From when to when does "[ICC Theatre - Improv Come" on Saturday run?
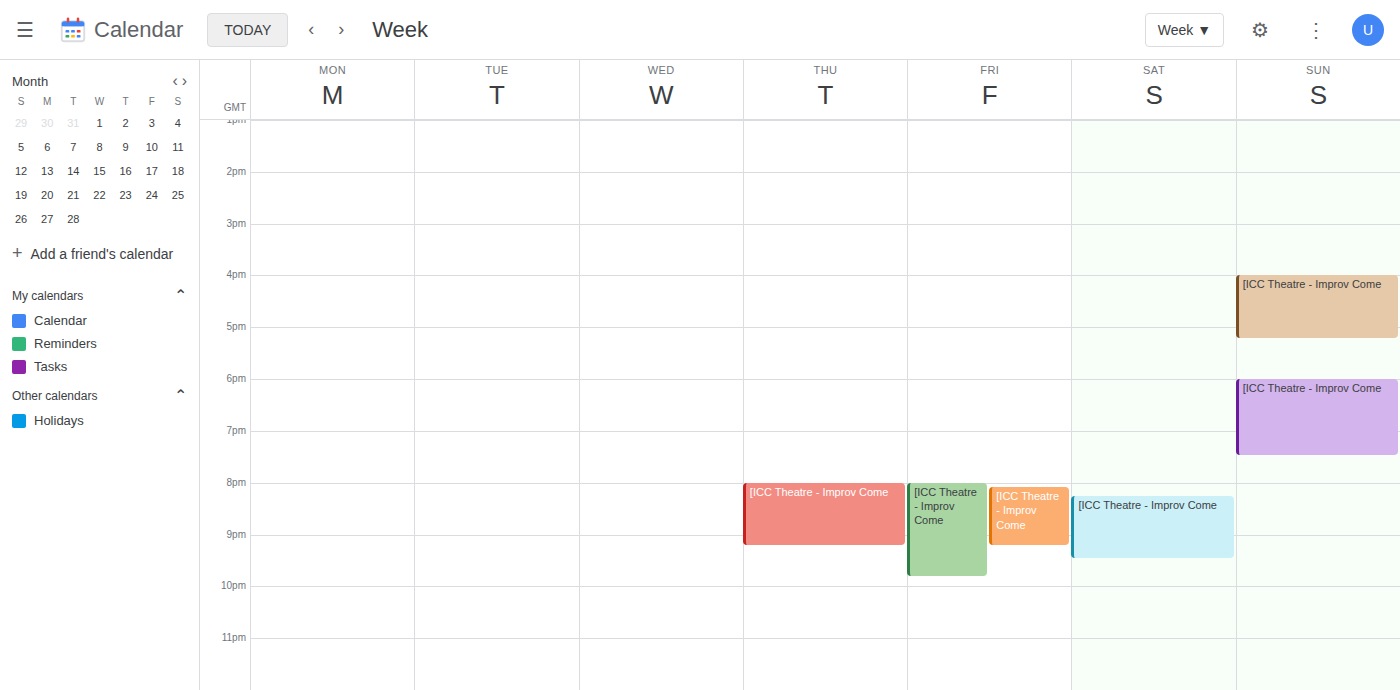
20:15 to 21:30